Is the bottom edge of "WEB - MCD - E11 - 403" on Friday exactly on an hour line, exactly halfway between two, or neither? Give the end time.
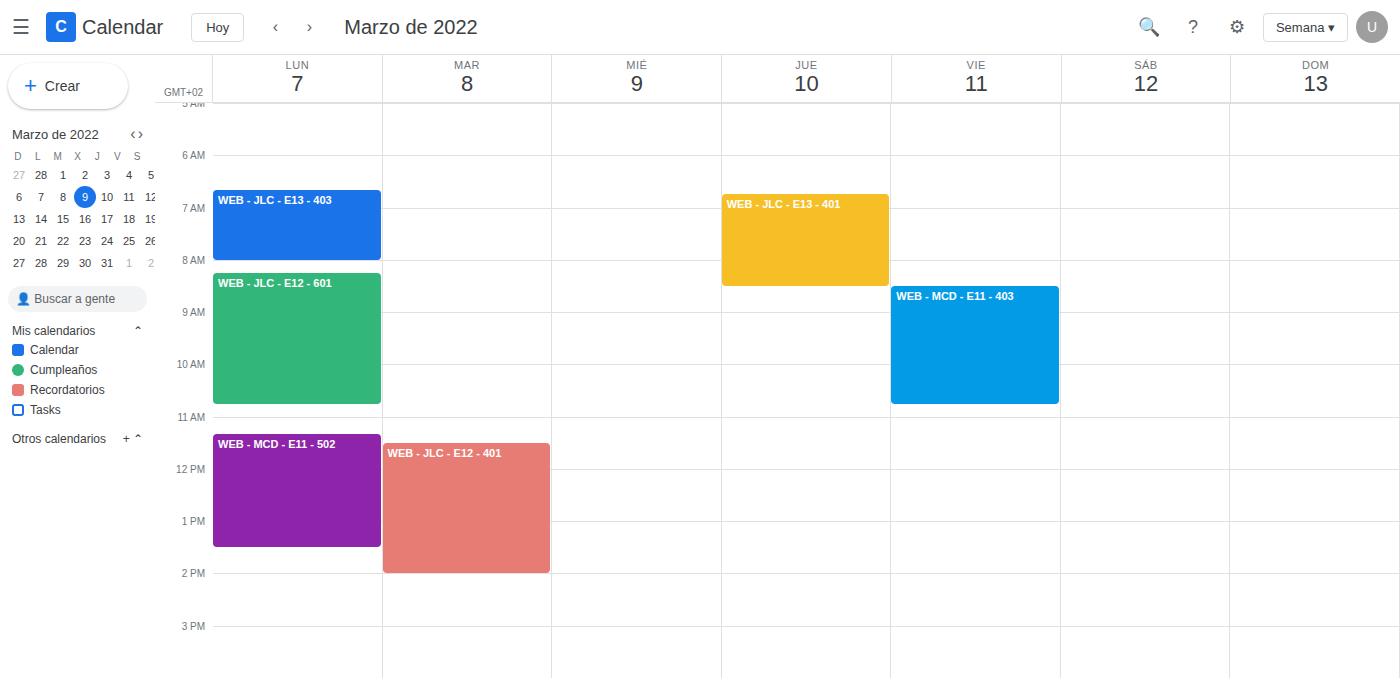
10:45 AM -- neither: three quarters of the way from the 10 AM line to the 11 AM line.